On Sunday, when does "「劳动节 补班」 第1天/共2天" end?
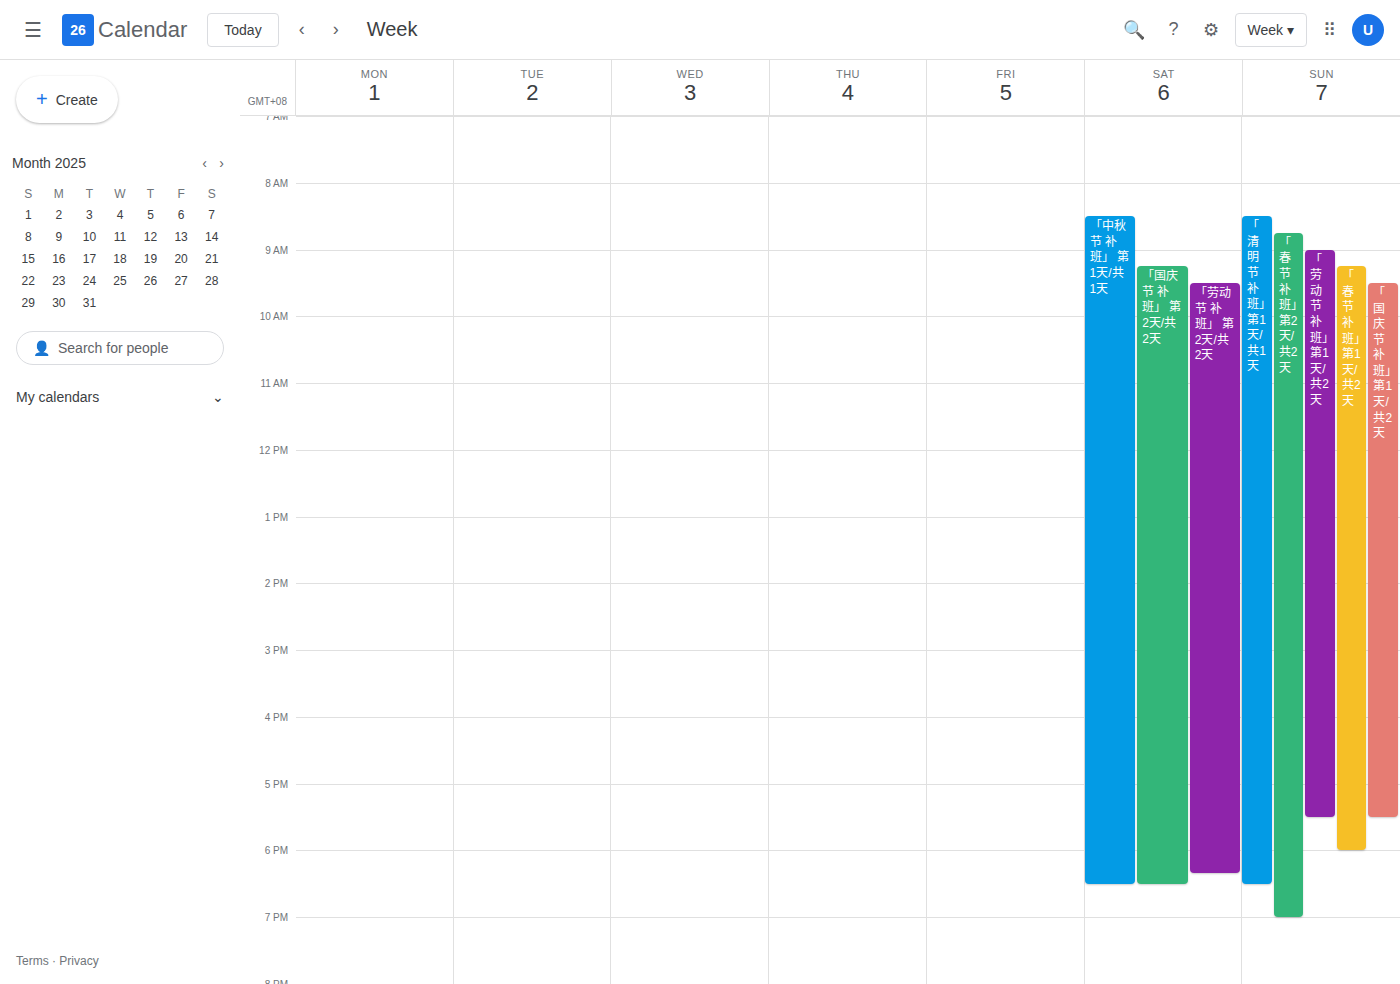
5:30 PM